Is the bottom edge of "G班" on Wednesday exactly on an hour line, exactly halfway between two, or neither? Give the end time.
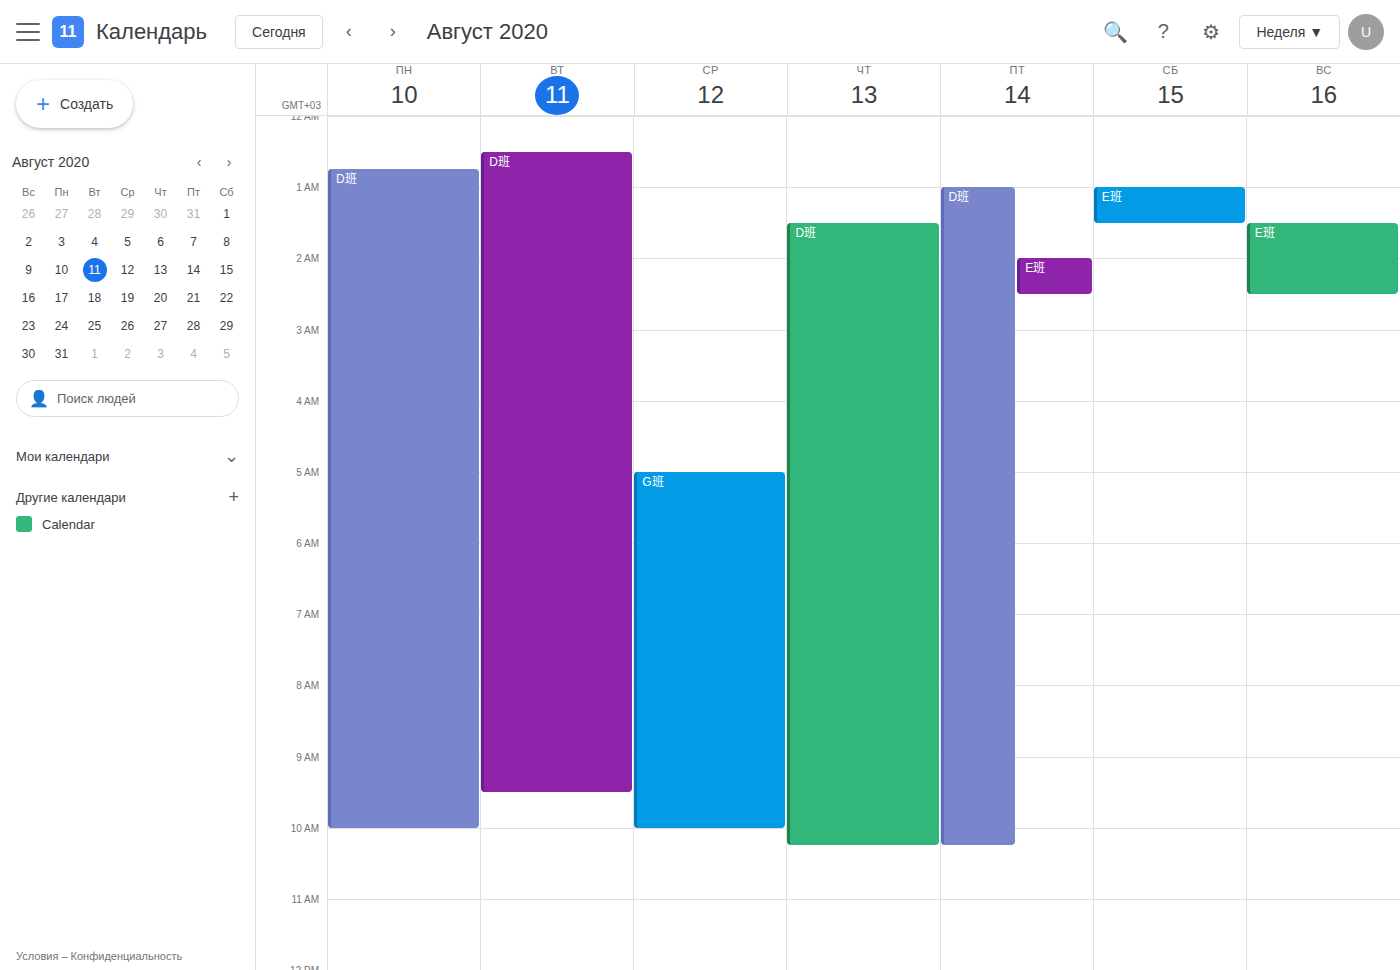
10:00 AM -- exactly on the 10 AM line.